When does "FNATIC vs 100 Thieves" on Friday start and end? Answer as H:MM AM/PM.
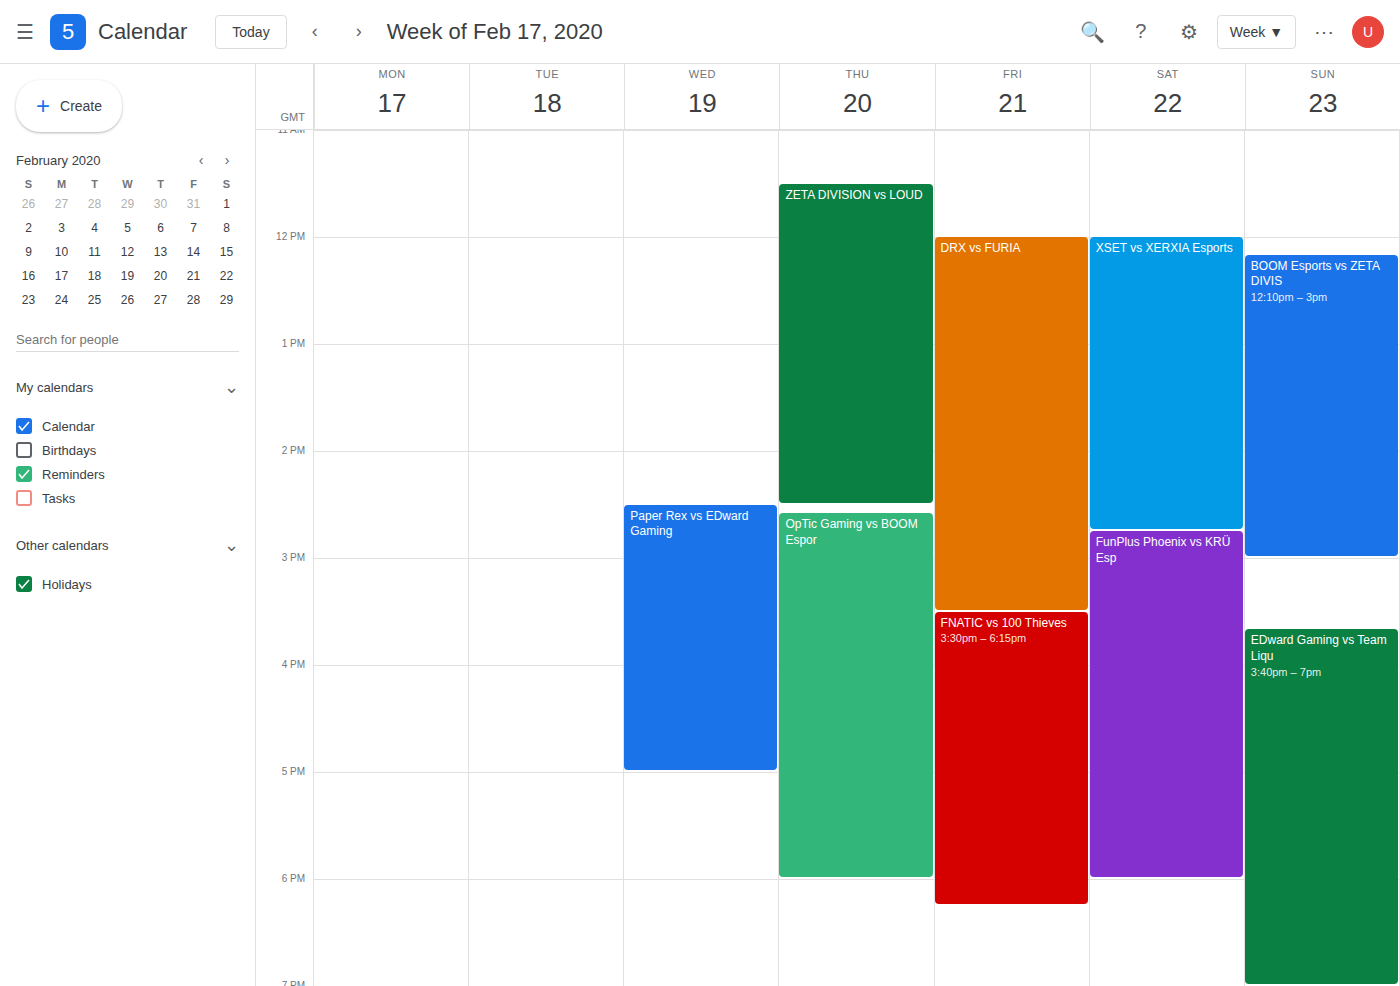
3:30 PM to 6:15 PM